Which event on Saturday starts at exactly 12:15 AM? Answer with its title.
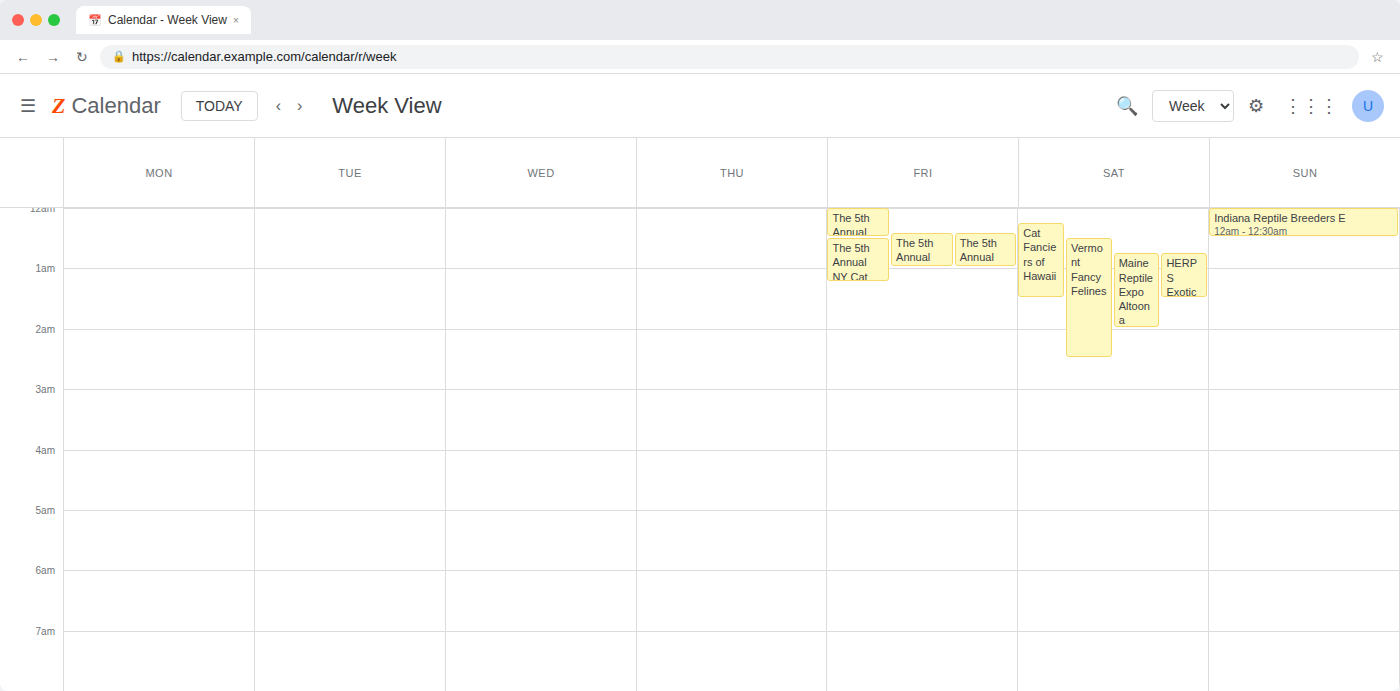
"Cat Fanciers of Hawaii"